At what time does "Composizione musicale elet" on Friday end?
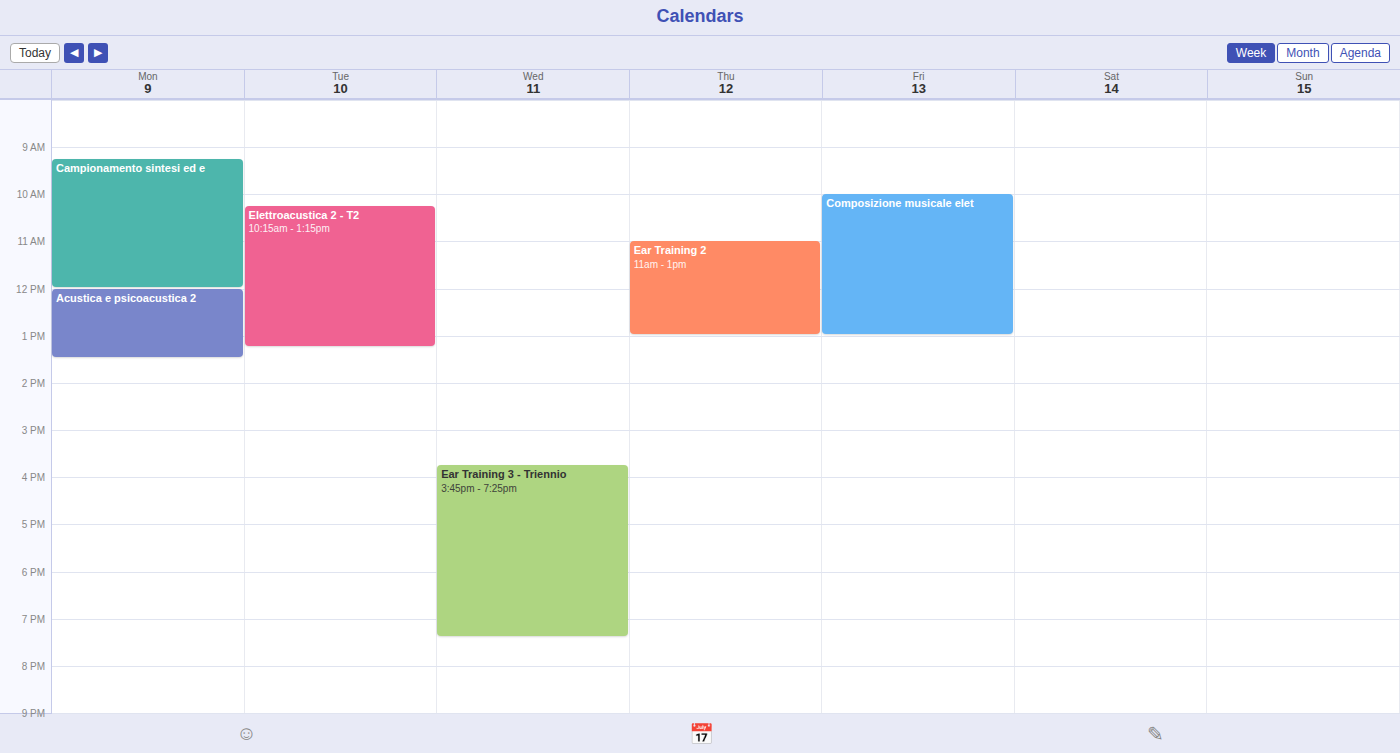
13:00